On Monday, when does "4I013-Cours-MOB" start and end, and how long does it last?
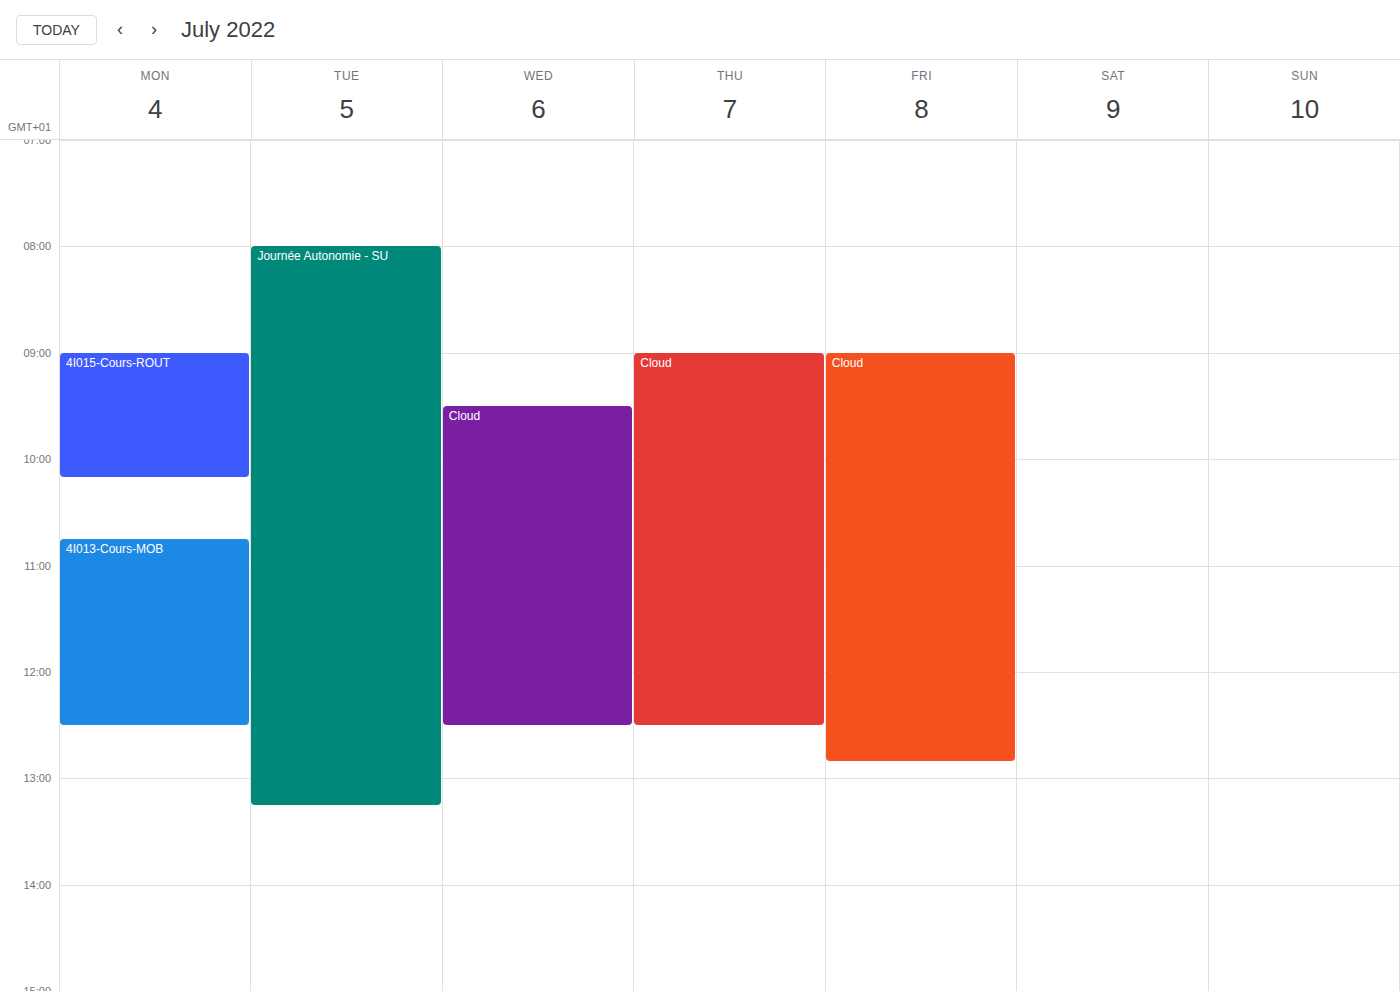
10:45 to 12:30, 1 hour 45 minutes